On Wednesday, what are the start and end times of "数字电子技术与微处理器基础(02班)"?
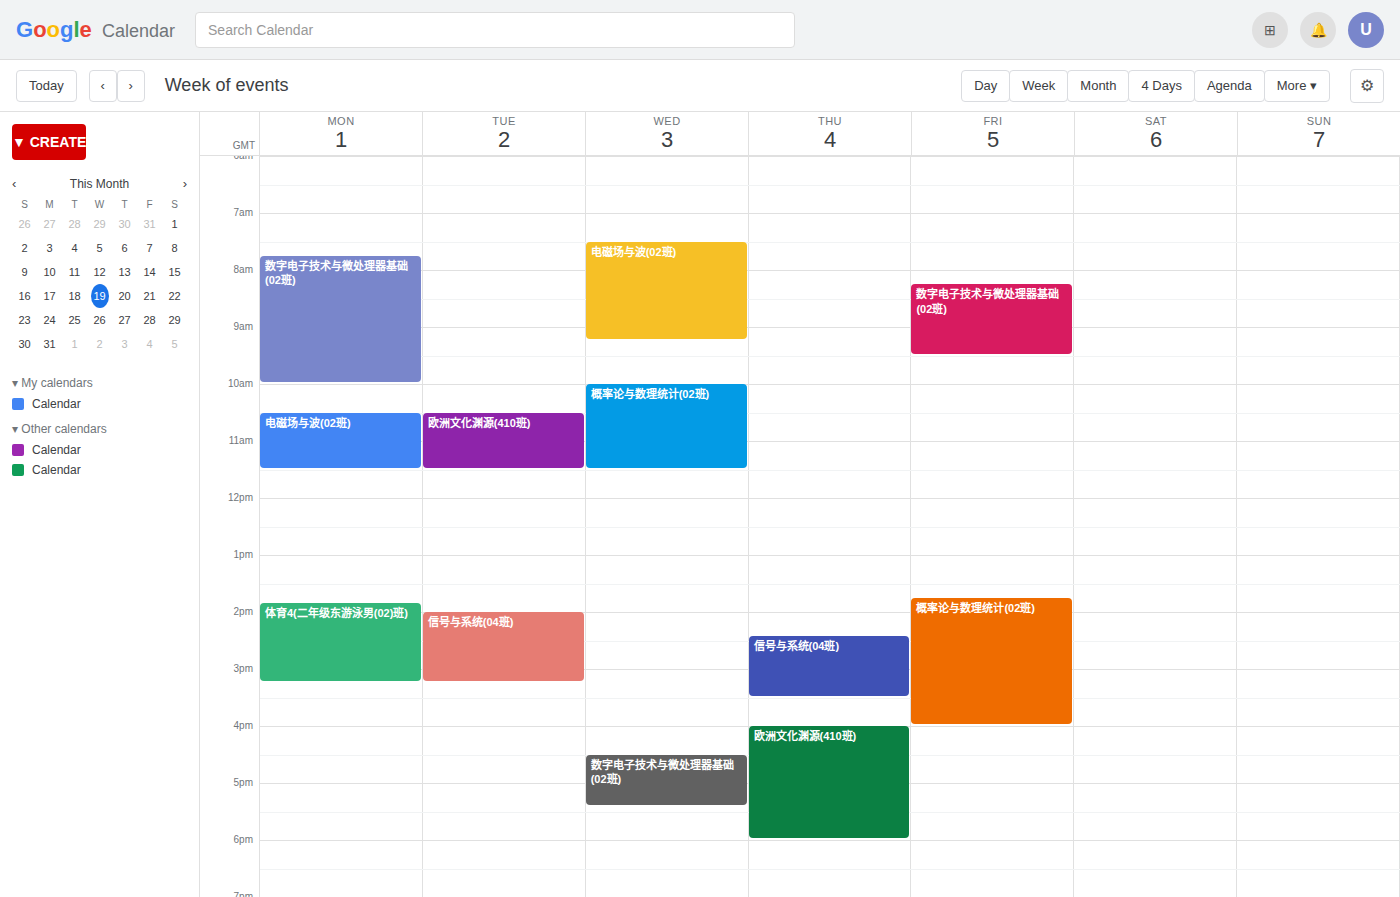
4:30 PM to 5:25 PM